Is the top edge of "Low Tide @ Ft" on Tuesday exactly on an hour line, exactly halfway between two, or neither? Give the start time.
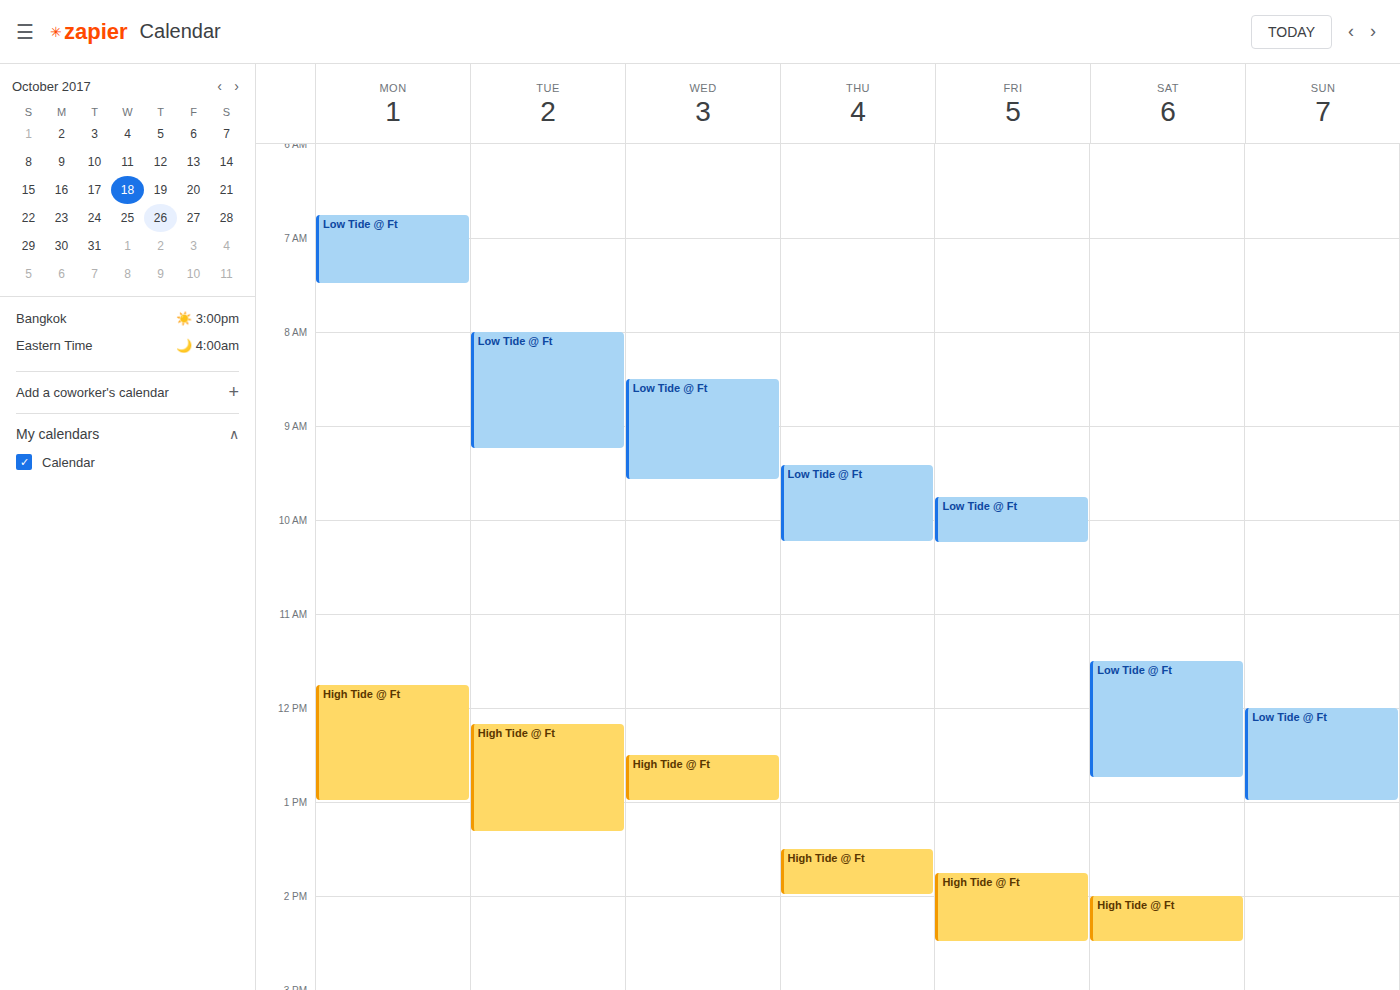
8:00 AM -- exactly on the 8 AM line.